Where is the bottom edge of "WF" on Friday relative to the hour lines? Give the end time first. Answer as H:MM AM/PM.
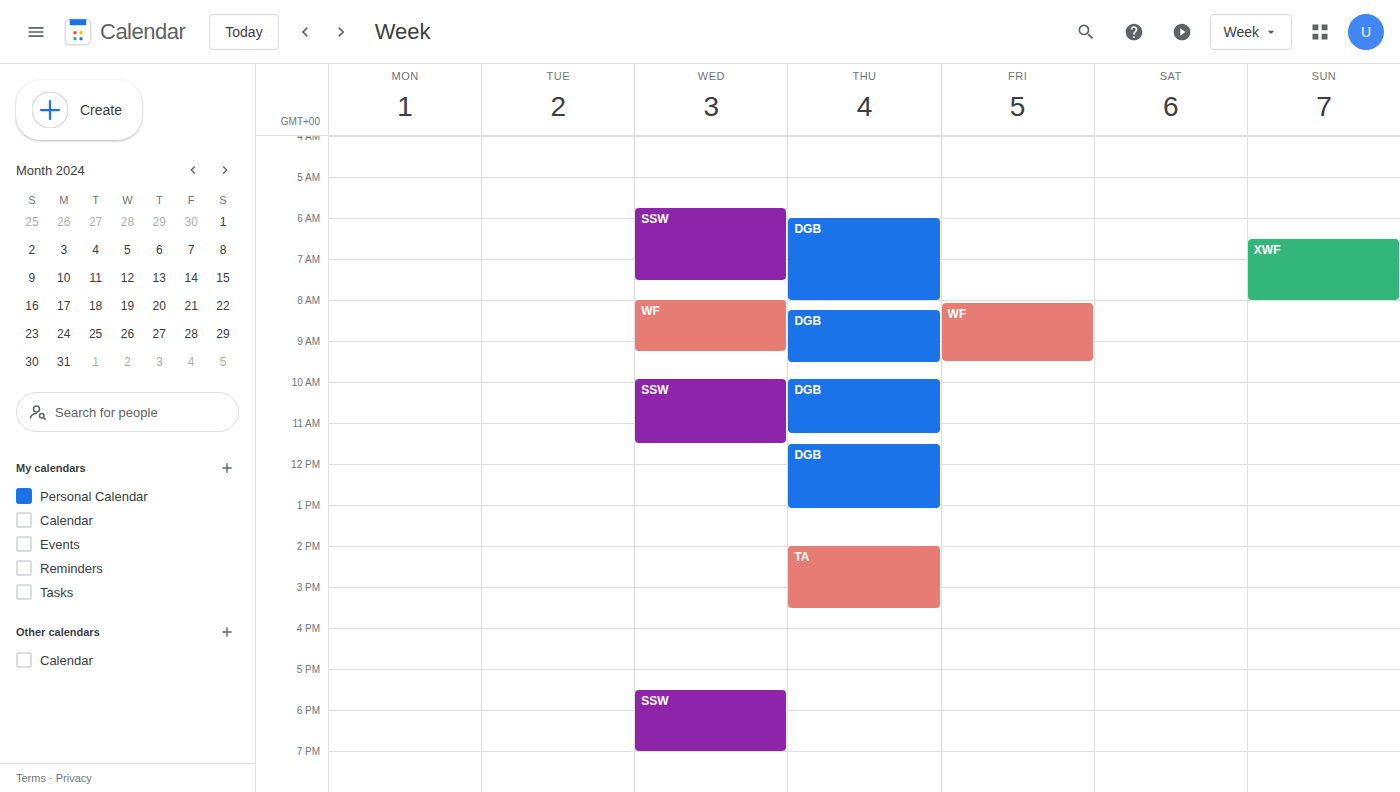
9:30 AM -- halfway between the 9 AM and 10 AM lines.